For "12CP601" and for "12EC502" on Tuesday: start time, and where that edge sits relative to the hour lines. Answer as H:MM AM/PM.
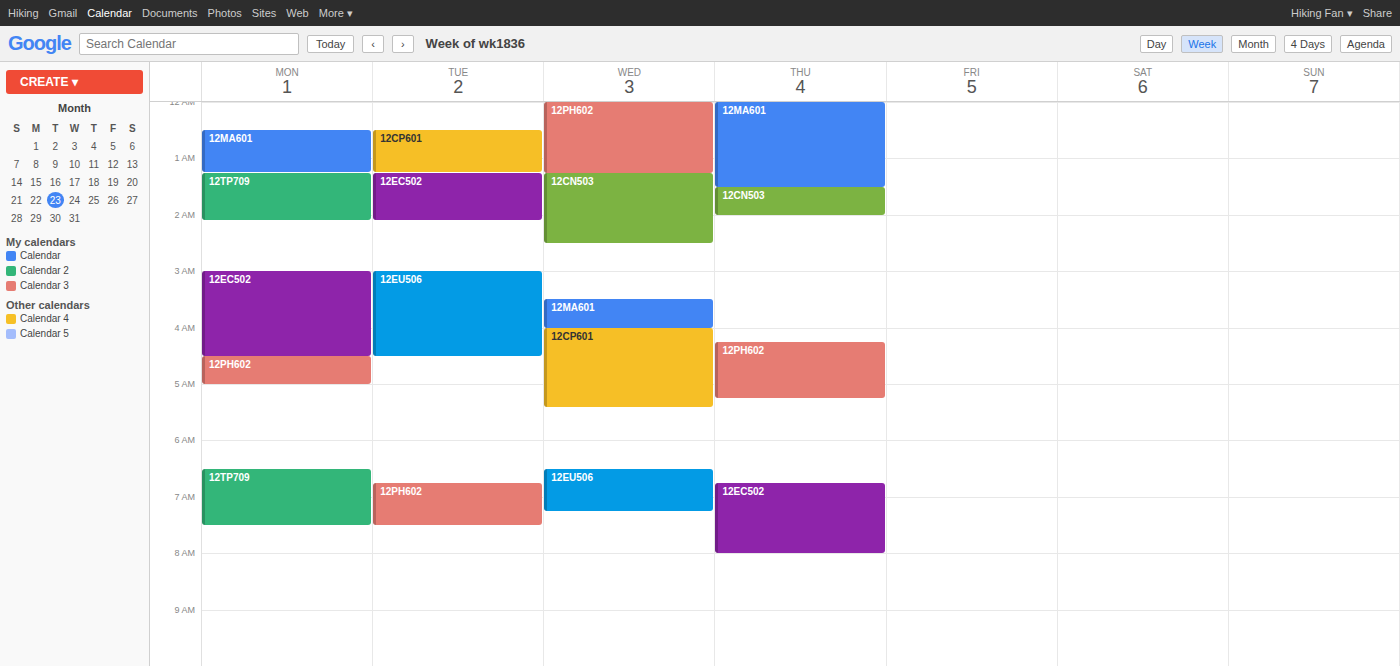
"12CP601": 12:30 AM, halfway between the 12 AM and 1 AM lines. "12EC502": 1:15 AM, neither: a quarter of the way from the 1 AM line to the 2 AM line.